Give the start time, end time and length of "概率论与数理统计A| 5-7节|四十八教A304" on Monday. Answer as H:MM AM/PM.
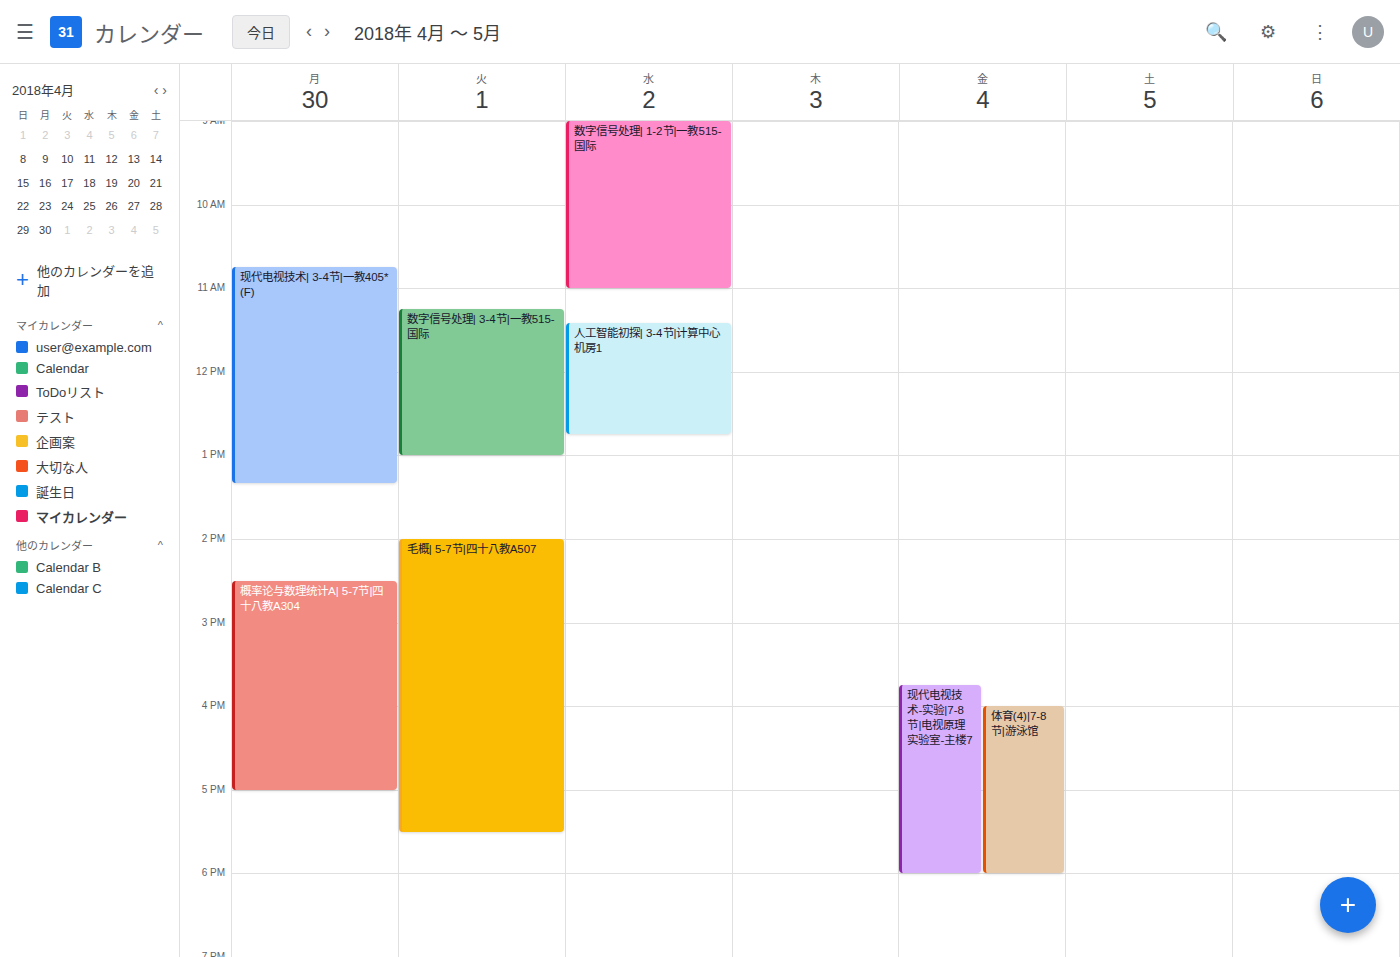
2:30 PM to 5:00 PM, 2 hours 30 minutes